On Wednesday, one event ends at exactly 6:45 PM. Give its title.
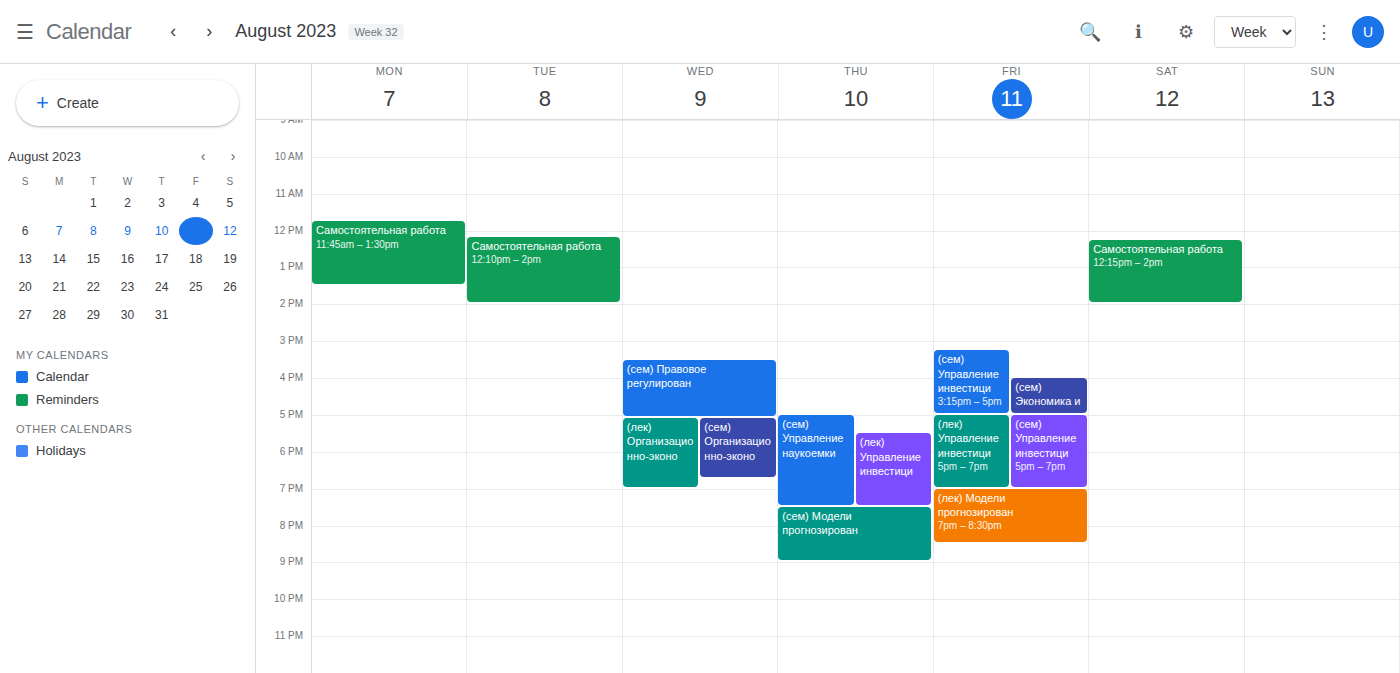
"(сем) Организационно-эконо"